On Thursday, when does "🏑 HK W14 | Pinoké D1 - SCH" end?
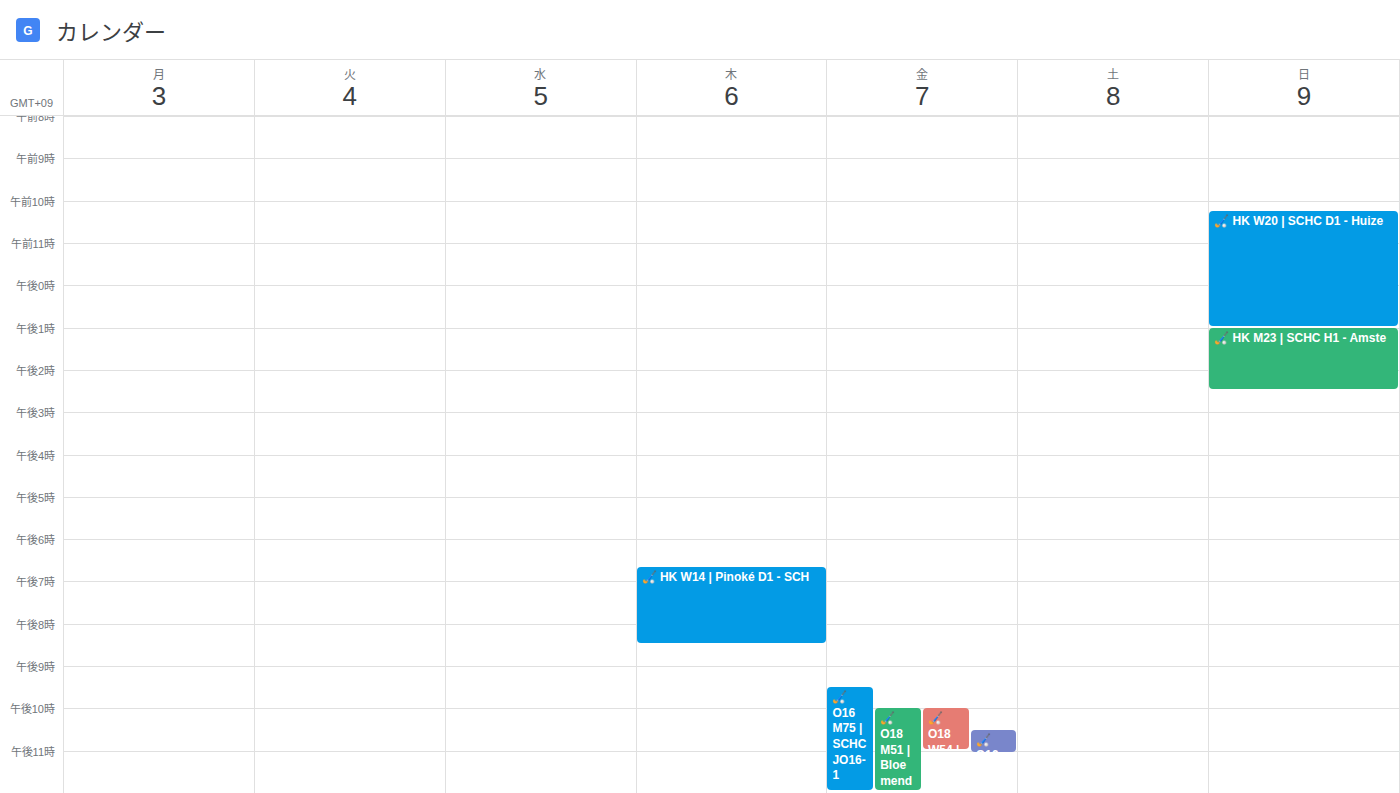
8:30 PM